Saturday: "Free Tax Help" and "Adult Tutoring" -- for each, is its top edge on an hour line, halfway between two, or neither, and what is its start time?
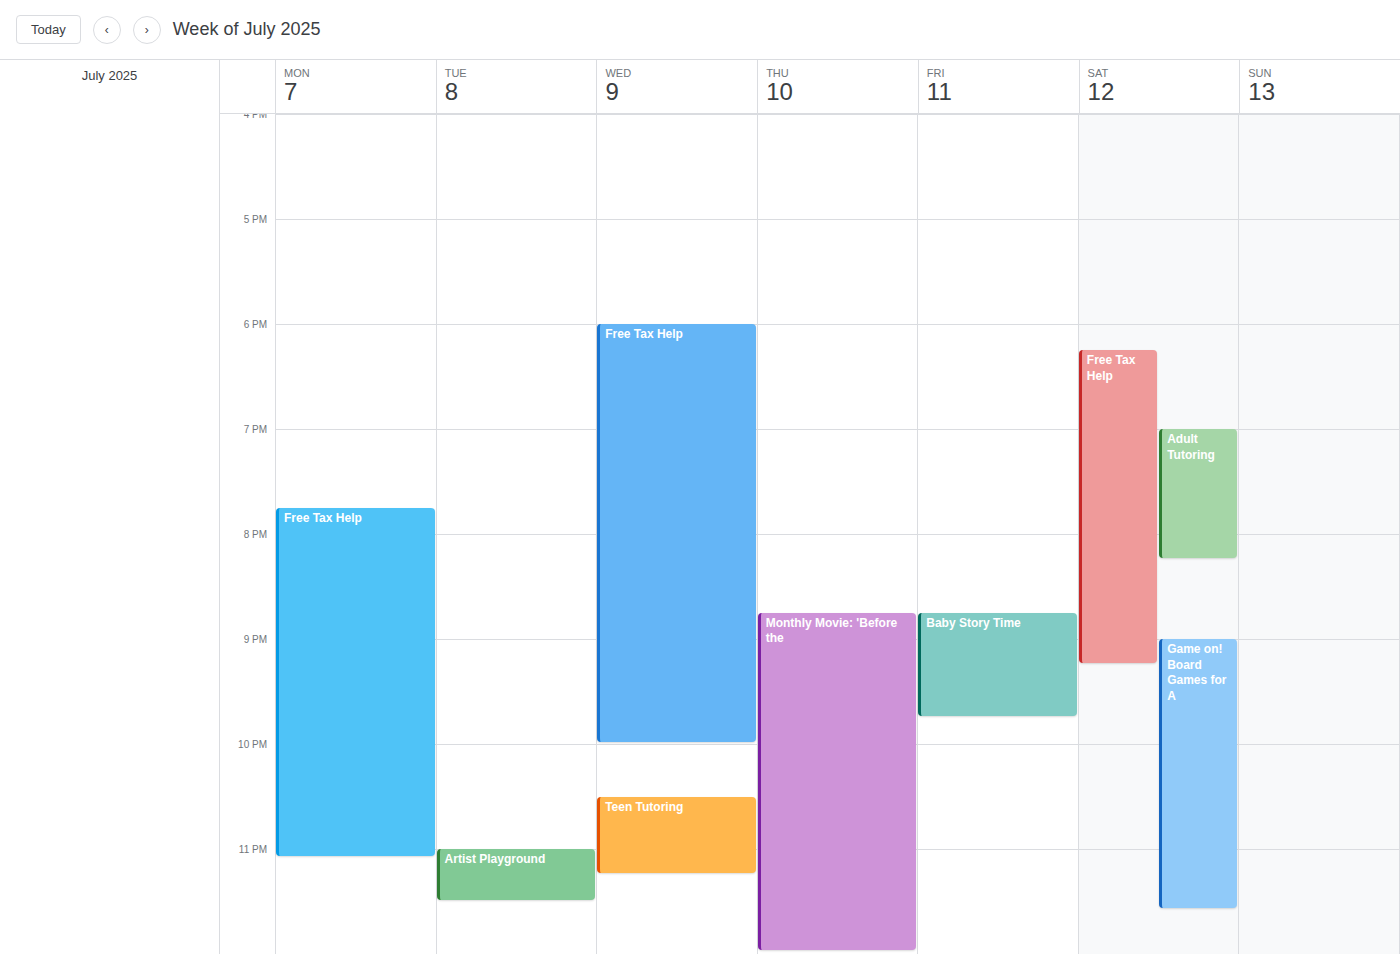
"Free Tax Help": 6:15 PM, neither: a quarter of the way from the 6 PM line to the 7 PM line. "Adult Tutoring": 7:00 PM, exactly on the 7 PM line.